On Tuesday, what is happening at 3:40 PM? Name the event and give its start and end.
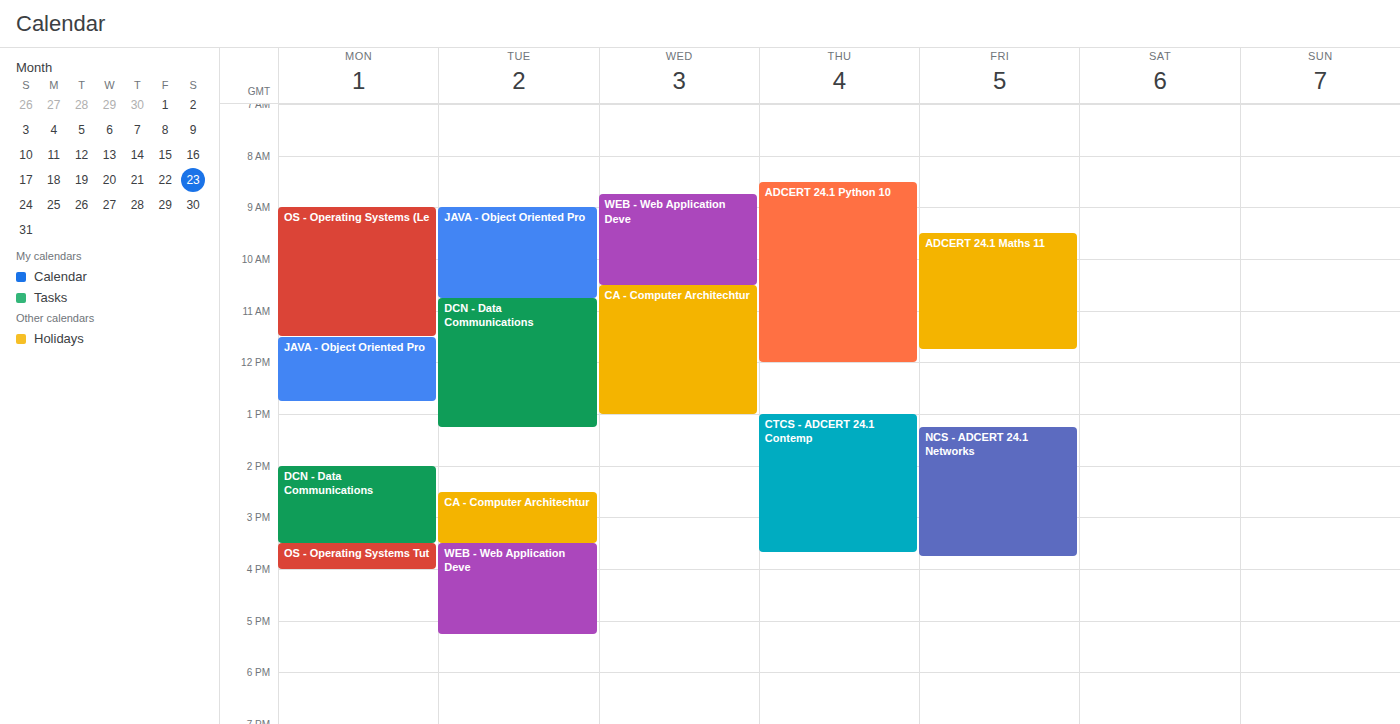
"WEB - Web Application Deve", 3:30 PM to 5:15 PM